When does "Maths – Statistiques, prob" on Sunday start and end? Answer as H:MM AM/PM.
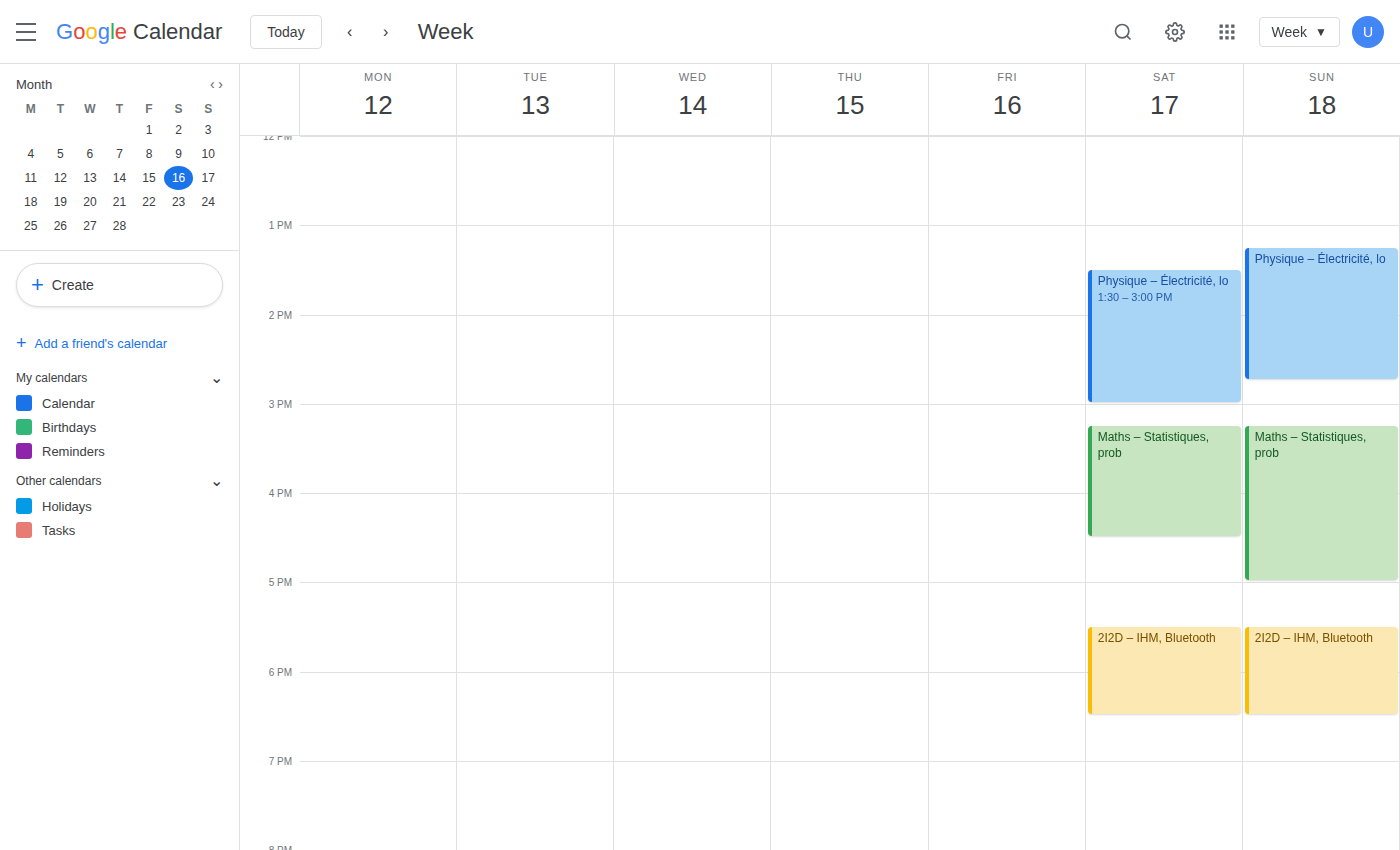
3:15 PM to 5:00 PM